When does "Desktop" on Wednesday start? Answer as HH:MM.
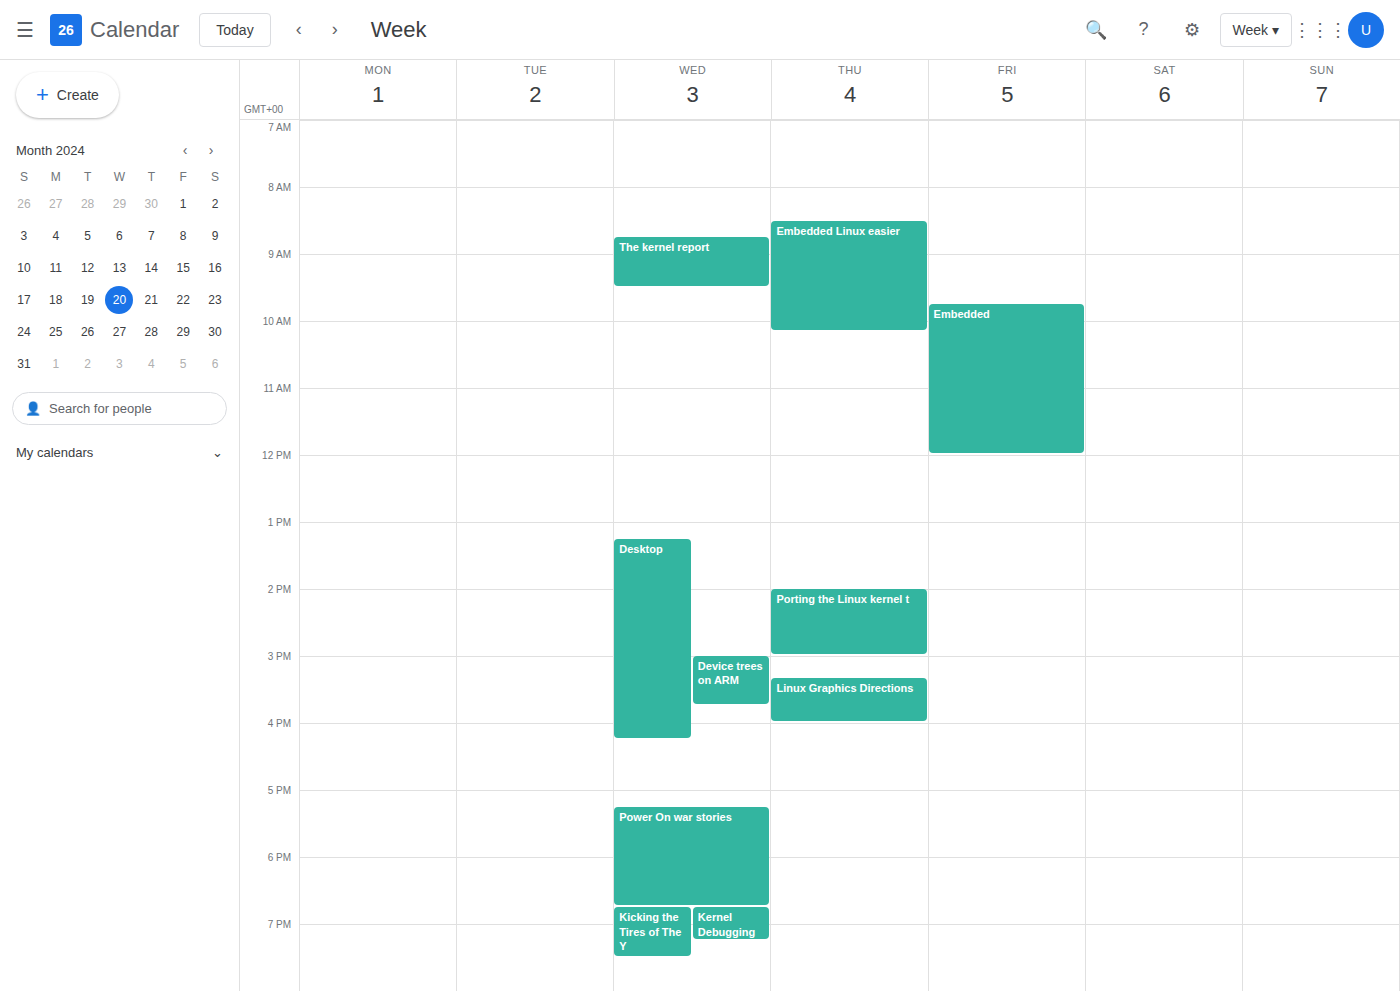
13:15